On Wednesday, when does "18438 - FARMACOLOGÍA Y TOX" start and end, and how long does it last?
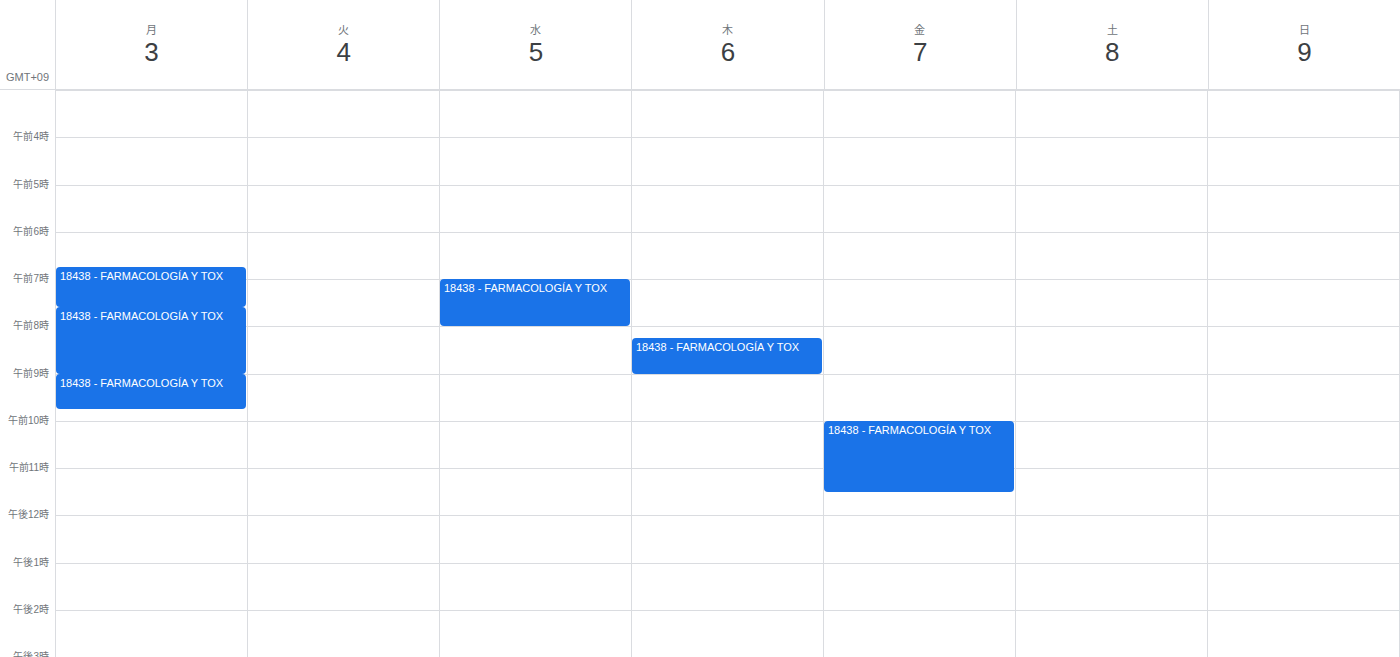
7:00 AM to 8:00 AM, 1 hour